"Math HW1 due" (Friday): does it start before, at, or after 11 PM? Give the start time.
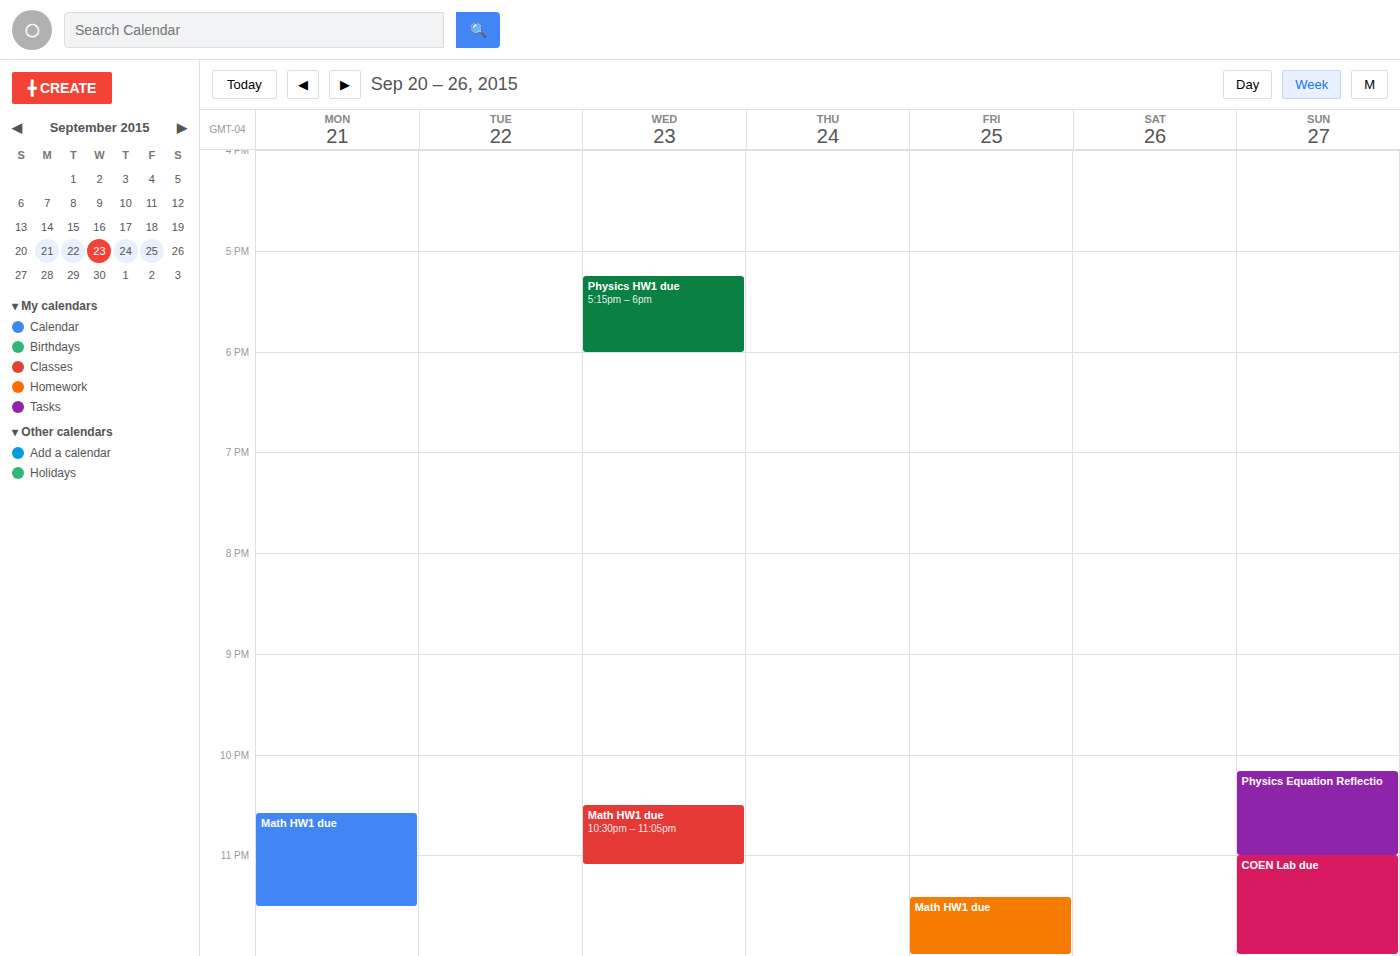
11:25 PM -- after 11 PM, 25 minutes below the 11 PM line.